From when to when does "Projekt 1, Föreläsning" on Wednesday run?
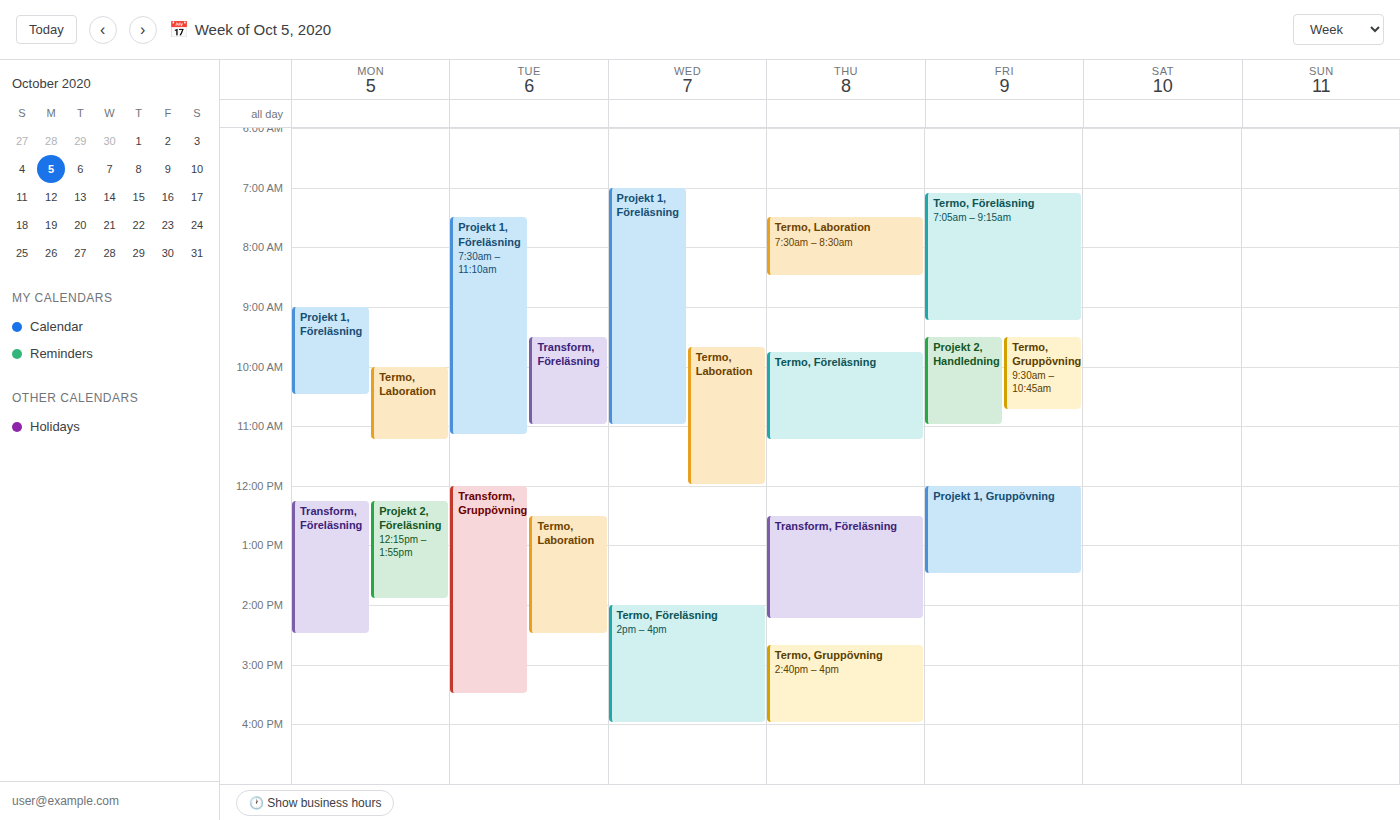
7:00 AM to 11:00 AM